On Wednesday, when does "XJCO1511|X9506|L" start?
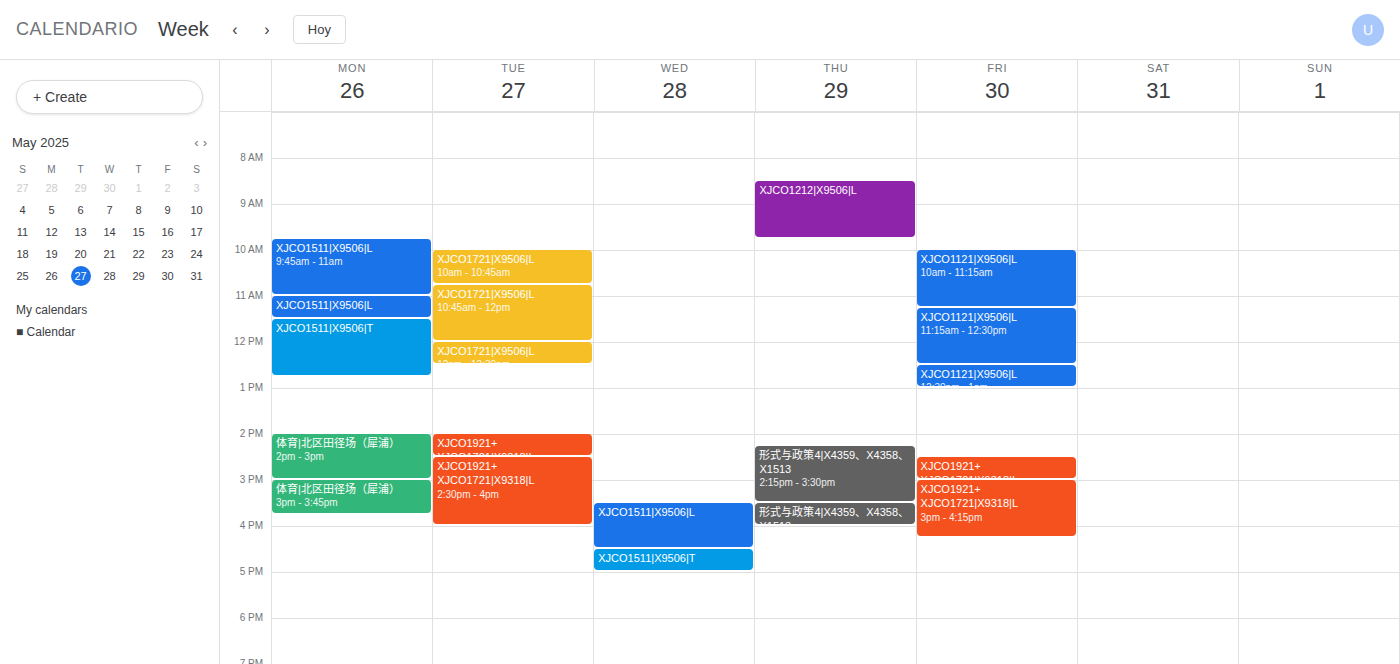
3:30 PM